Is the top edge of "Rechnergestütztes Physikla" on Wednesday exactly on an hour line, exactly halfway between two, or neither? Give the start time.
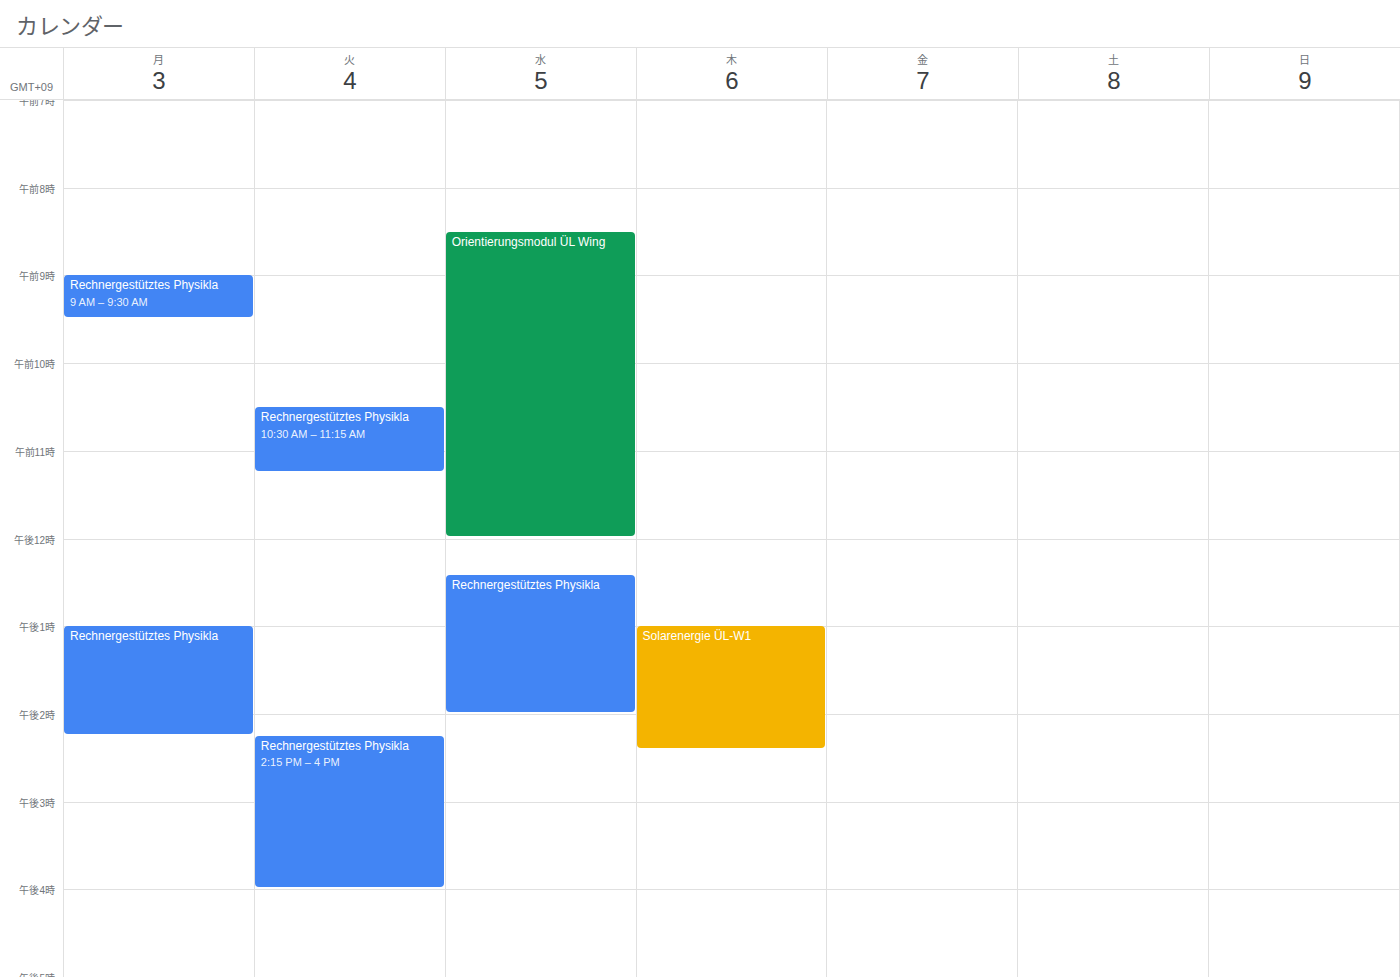
12:25 PM -- neither: 25 minutes below the 12 PM line and 35 minutes above the 1 PM line.